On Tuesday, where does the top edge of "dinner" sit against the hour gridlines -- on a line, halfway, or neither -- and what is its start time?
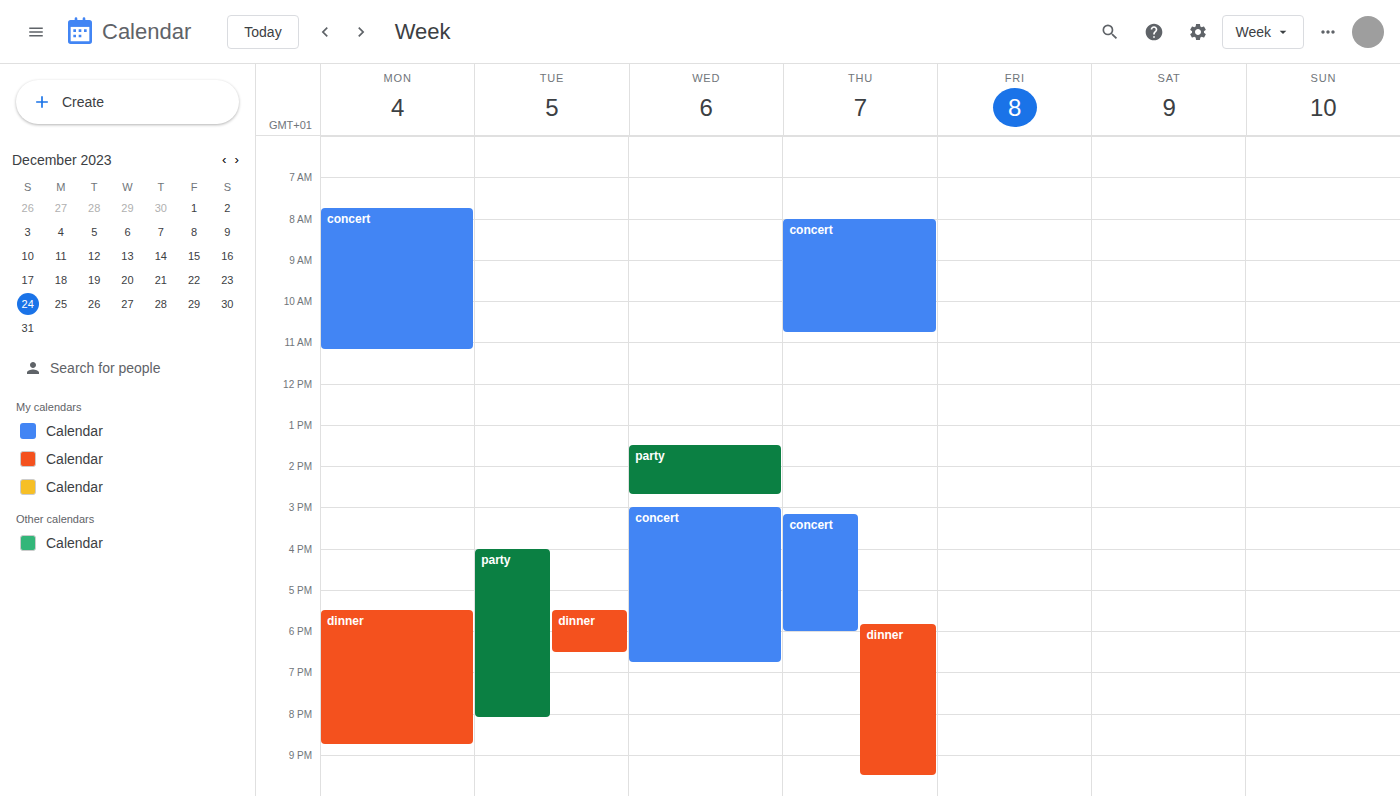
5:30 PM -- halfway between the 5 PM and 6 PM lines.